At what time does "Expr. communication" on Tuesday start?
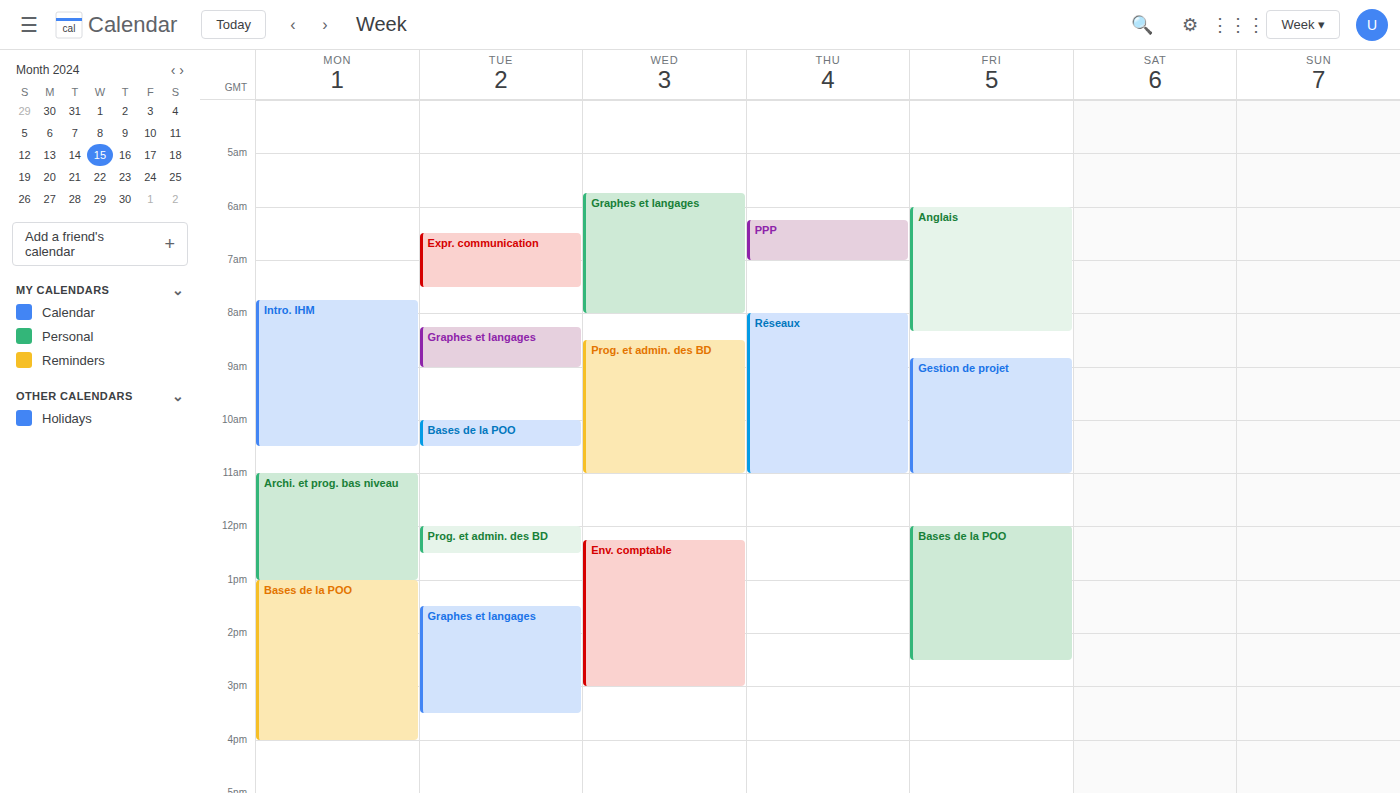
6:30 AM